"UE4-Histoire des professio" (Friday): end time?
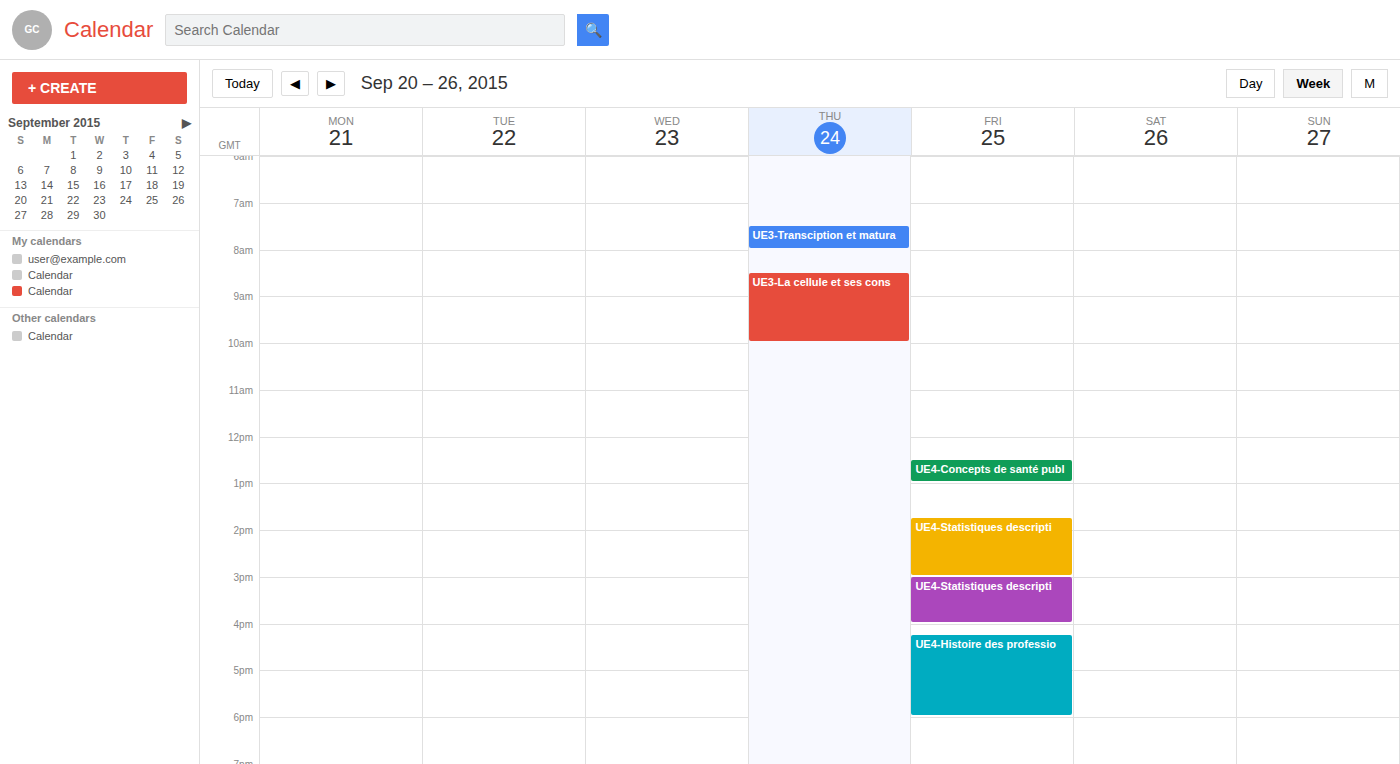
18:00